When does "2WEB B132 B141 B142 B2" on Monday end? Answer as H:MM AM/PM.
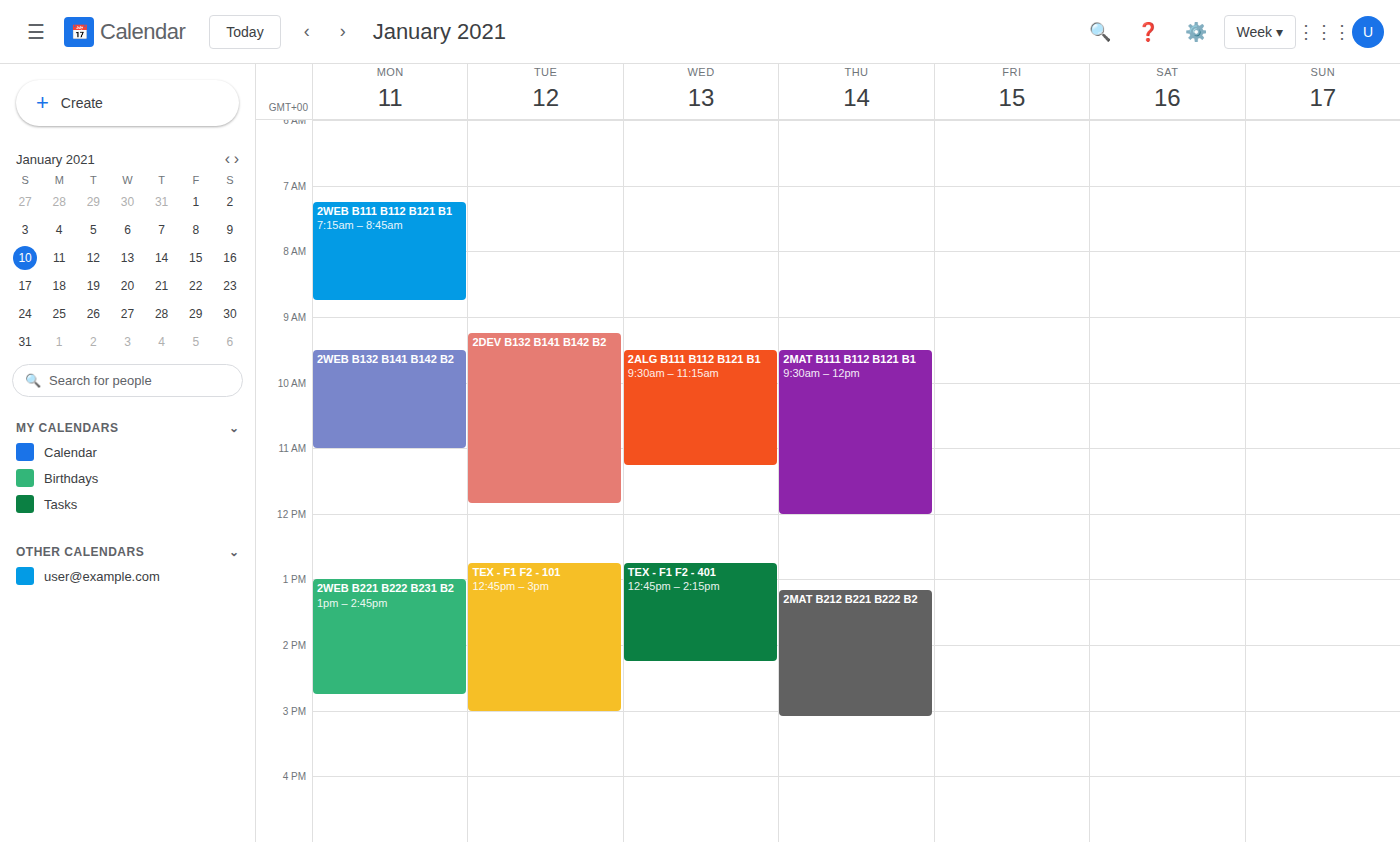
11:00 AM